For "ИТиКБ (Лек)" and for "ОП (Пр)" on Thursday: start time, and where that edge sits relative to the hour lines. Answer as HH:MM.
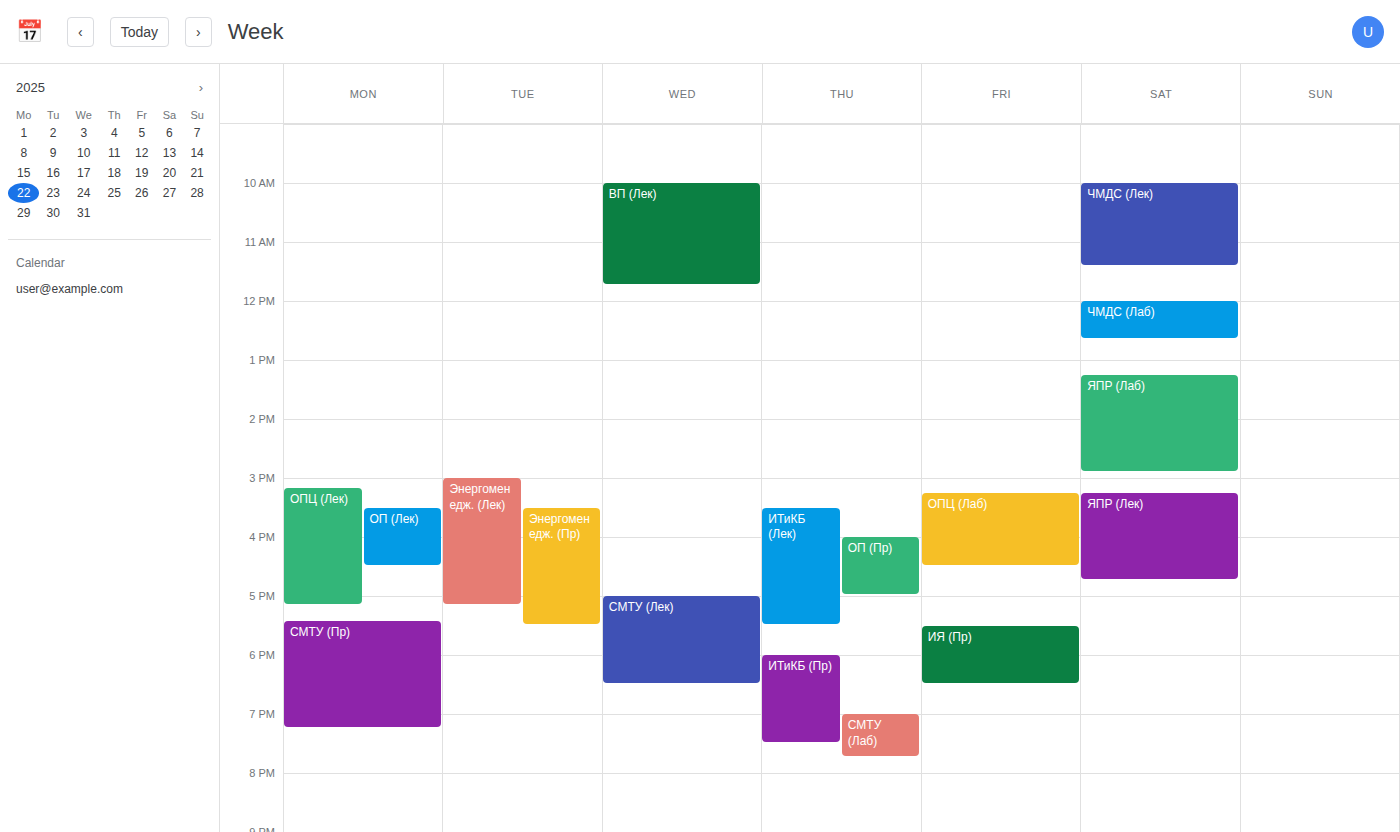
"ИТиКБ (Лек)": 15:30, halfway between the 15:00 and 16:00 lines. "ОП (Пр)": 16:00, exactly on the 16:00 line.